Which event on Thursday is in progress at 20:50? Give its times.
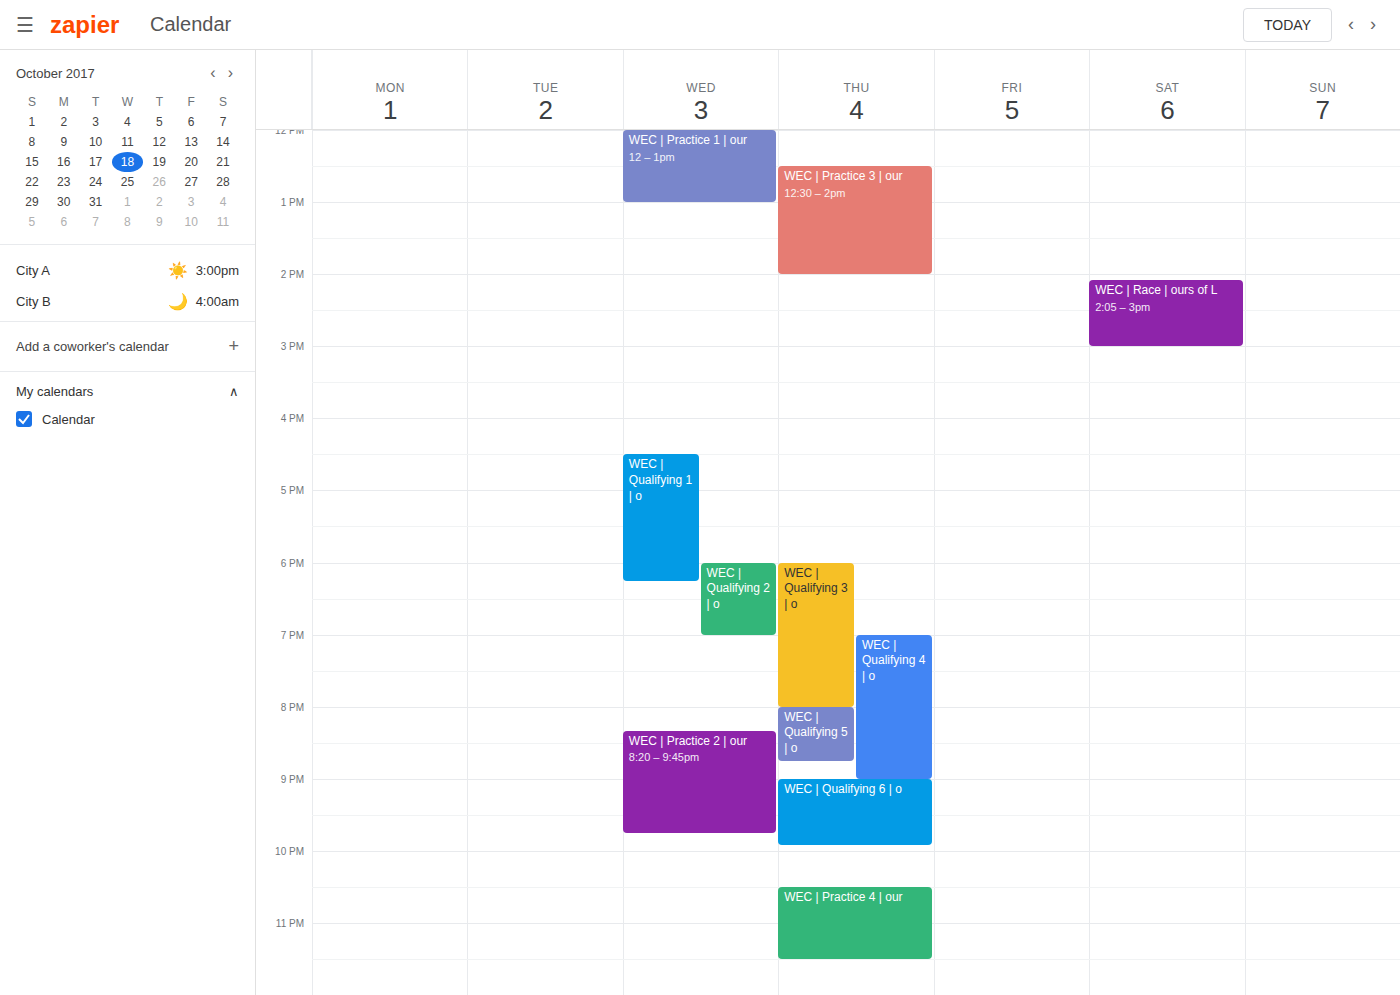
"WEC | Qualifying 4 | o", 19:00 to 21:00